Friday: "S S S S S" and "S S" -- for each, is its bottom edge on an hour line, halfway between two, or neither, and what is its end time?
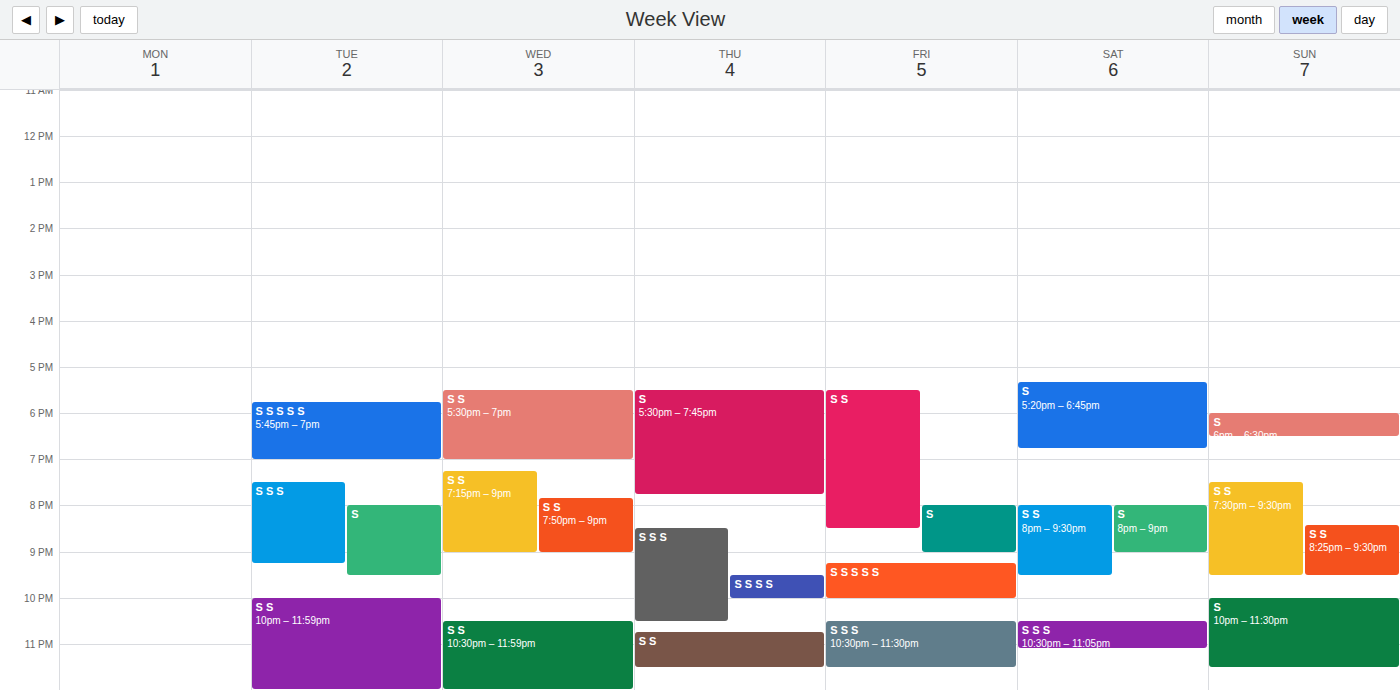
"S S S S S": 22:00, exactly on the 22:00 line. "S S": 20:30, halfway between the 20:00 and 21:00 lines.